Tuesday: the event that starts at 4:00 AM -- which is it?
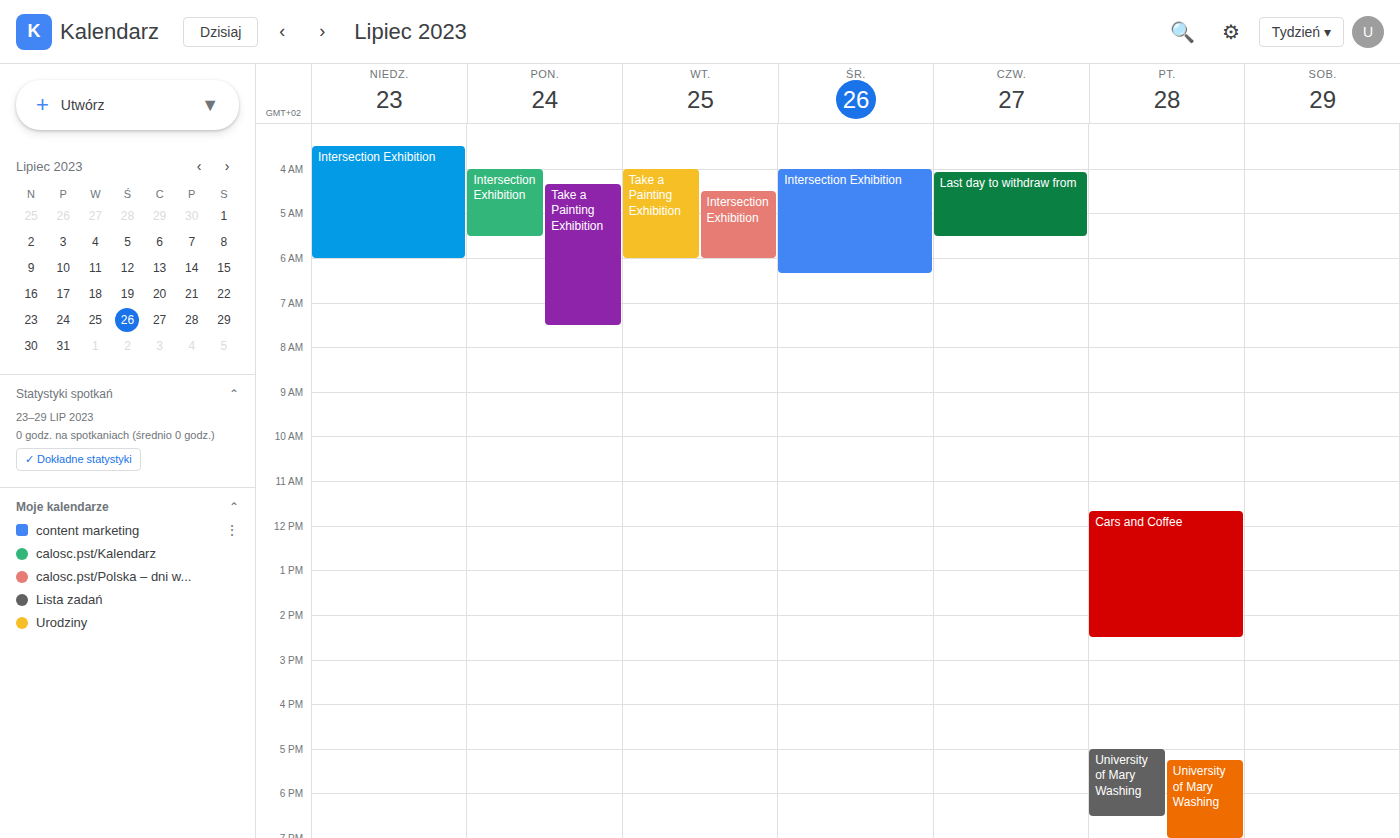
"Take a Painting Exhibition"